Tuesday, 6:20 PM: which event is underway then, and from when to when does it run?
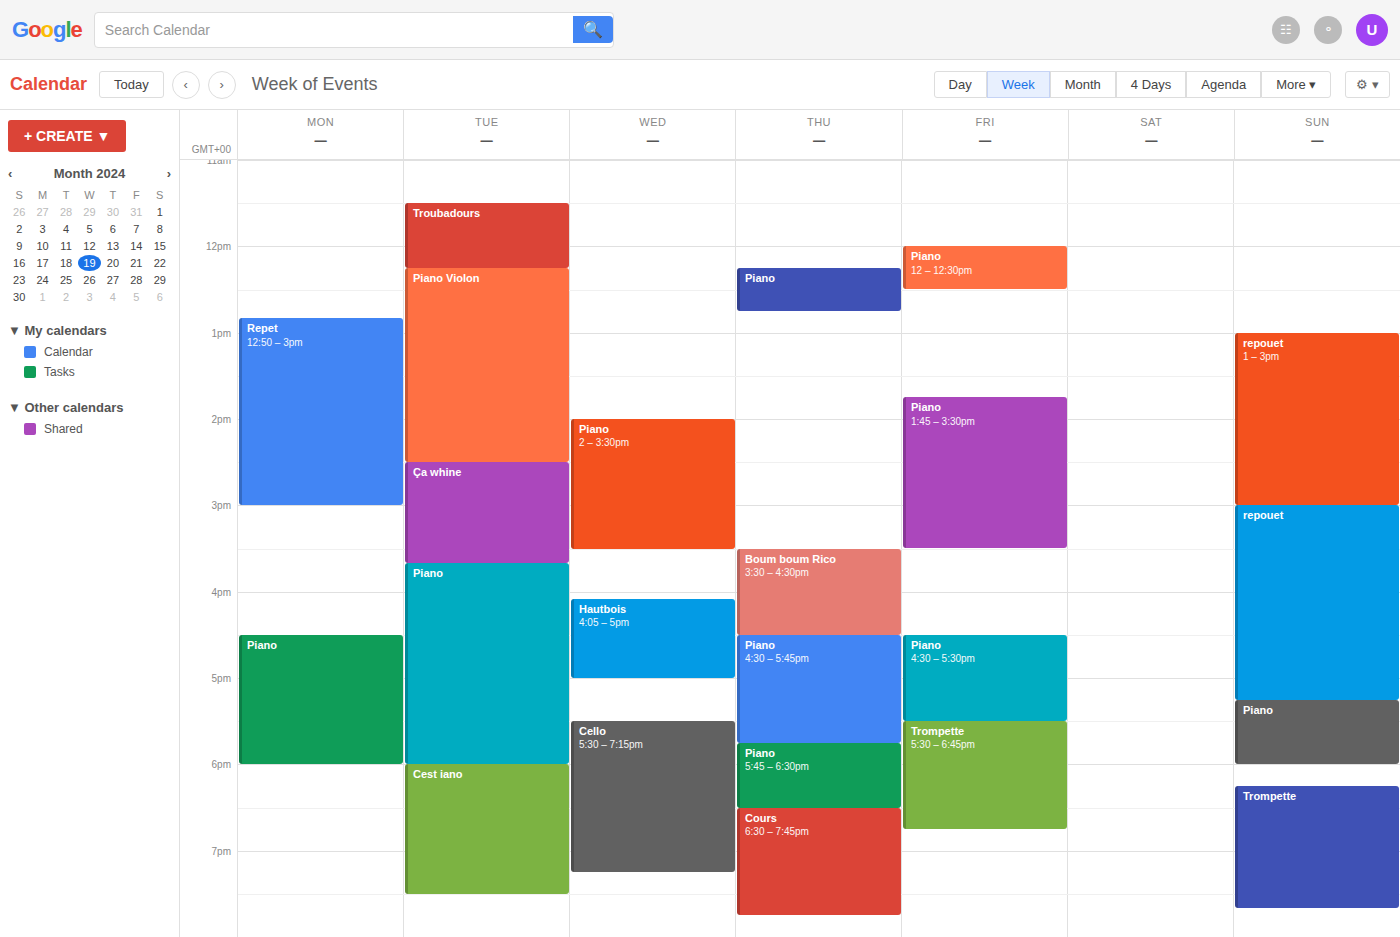
"Cest iano", 6:00 PM to 7:30 PM